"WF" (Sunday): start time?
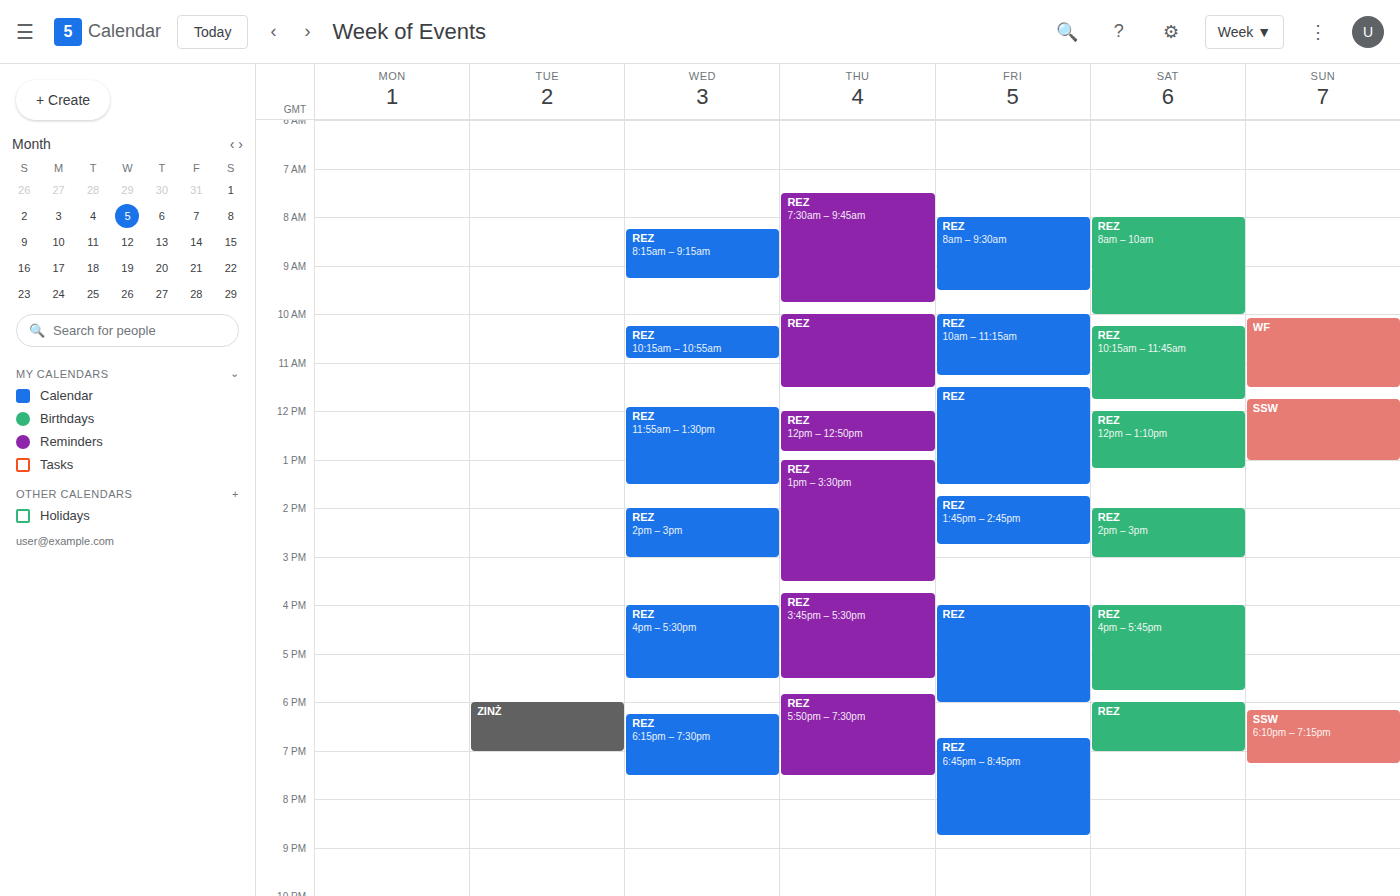
10:05 AM